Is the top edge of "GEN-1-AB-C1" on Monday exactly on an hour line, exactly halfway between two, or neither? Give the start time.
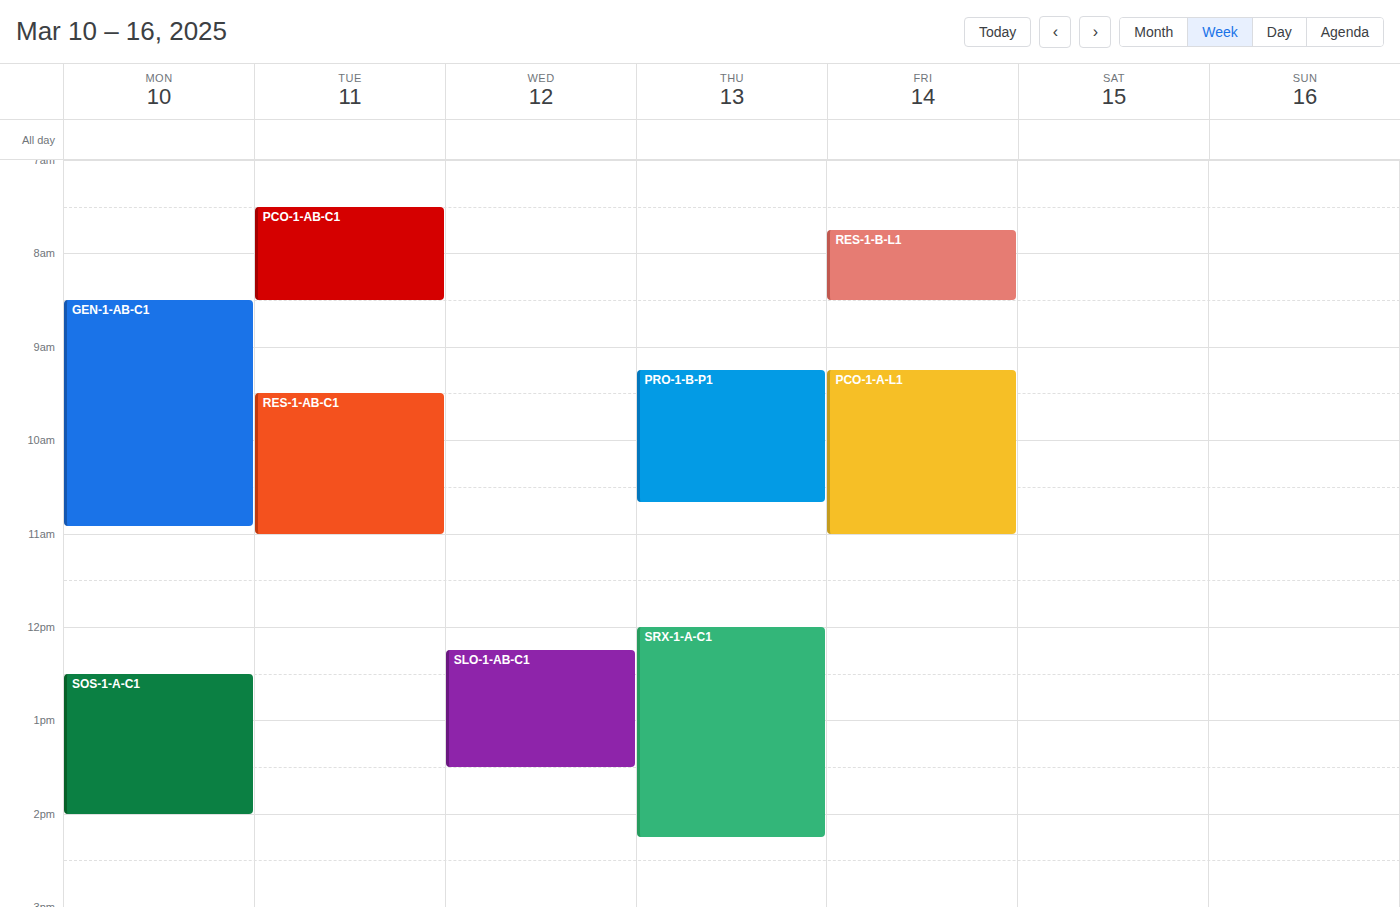
8:30 AM -- halfway between the 8 AM and 9 AM lines.